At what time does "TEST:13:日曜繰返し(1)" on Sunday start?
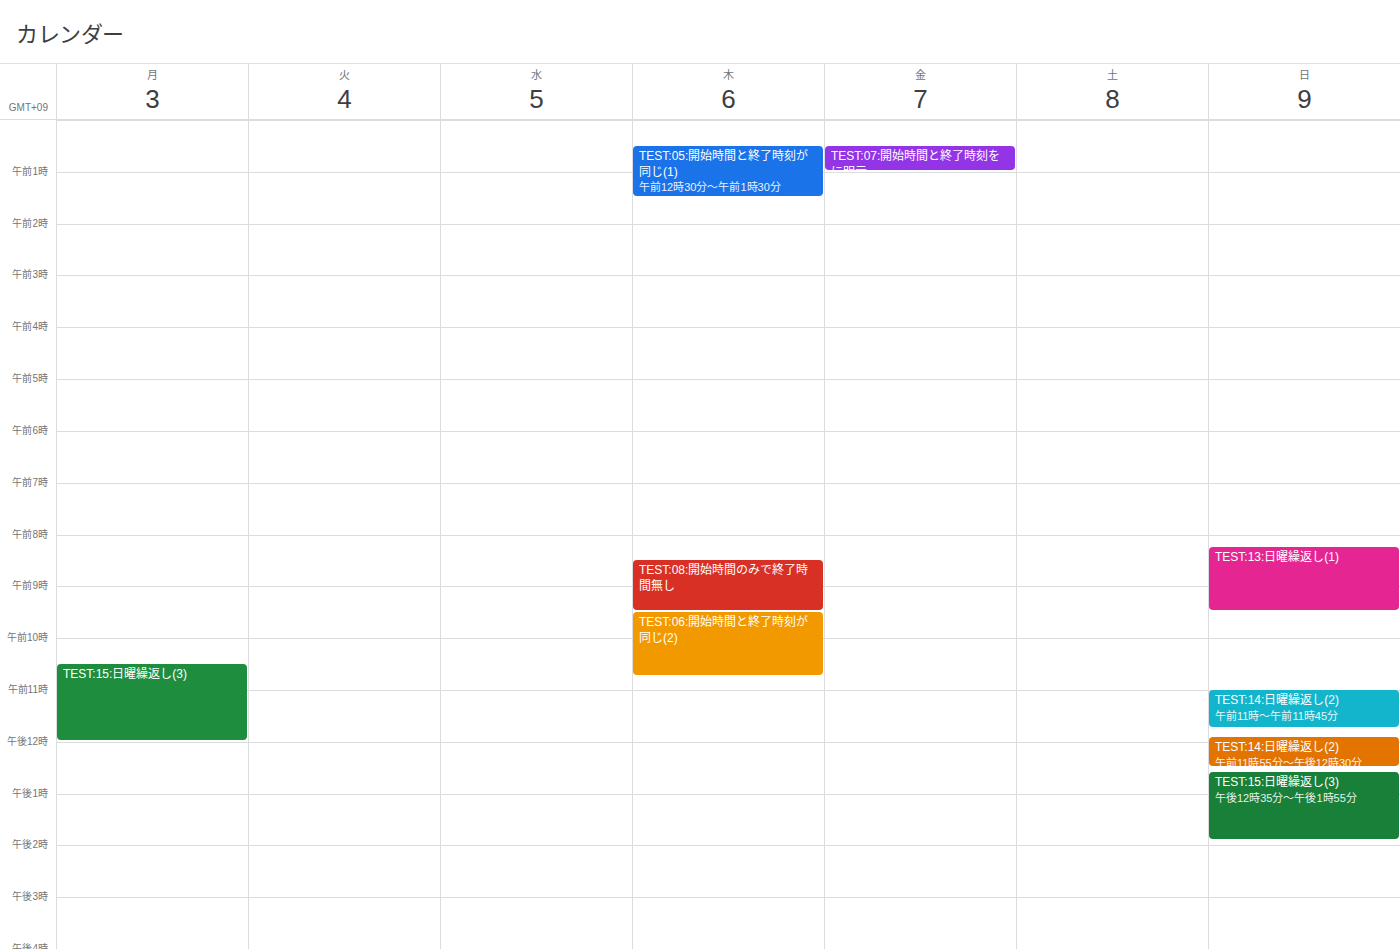
8:15 AM